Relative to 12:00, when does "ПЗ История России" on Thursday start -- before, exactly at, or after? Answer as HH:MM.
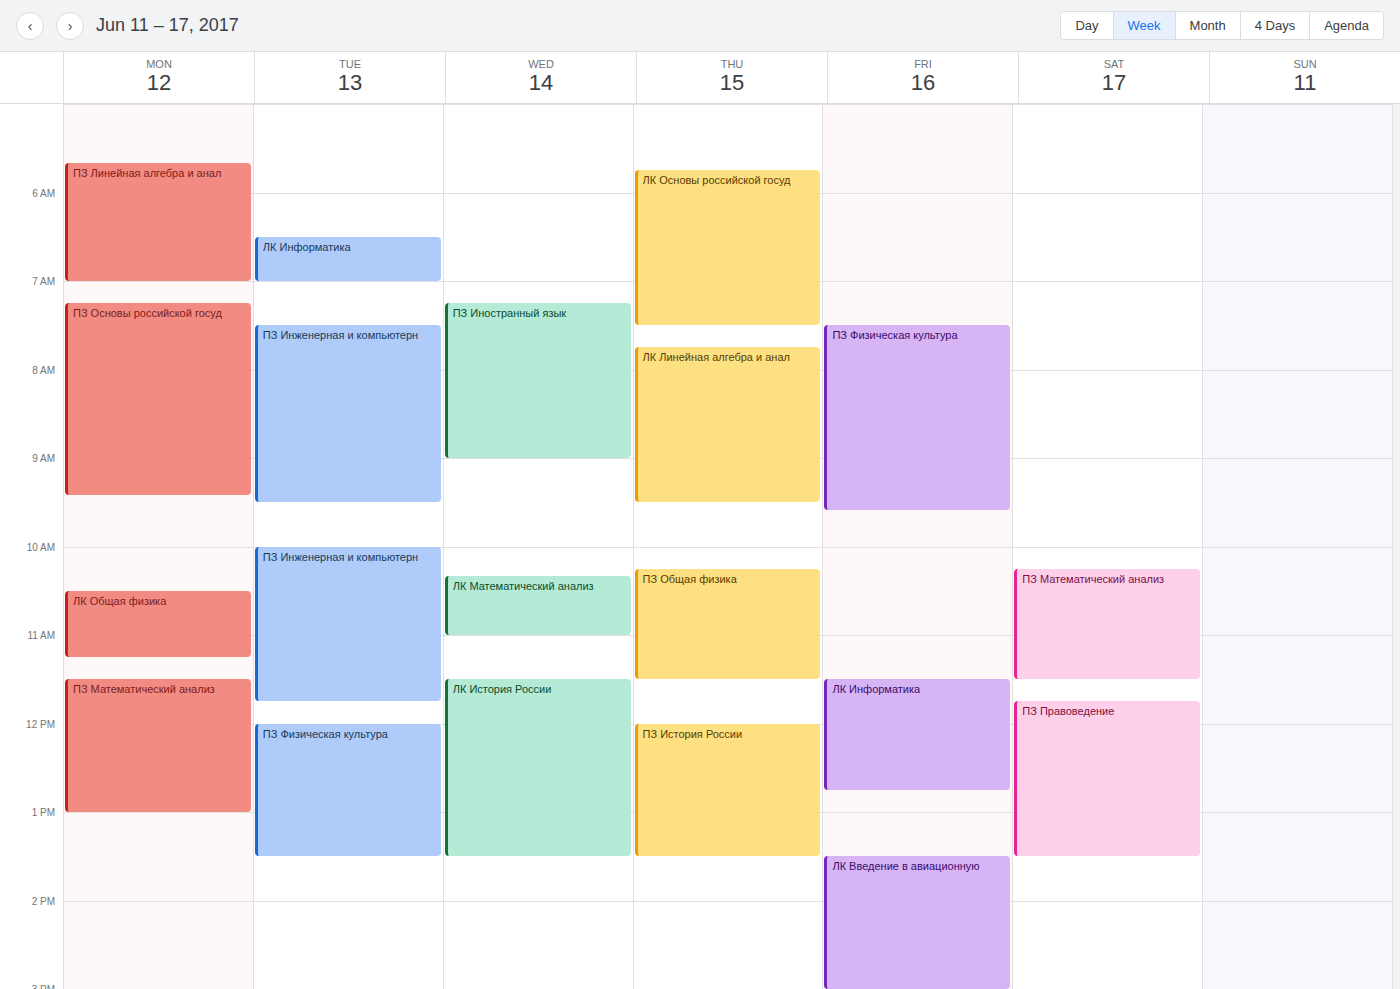
12:00 -- exactly at 12:00, on the 12:00 line.